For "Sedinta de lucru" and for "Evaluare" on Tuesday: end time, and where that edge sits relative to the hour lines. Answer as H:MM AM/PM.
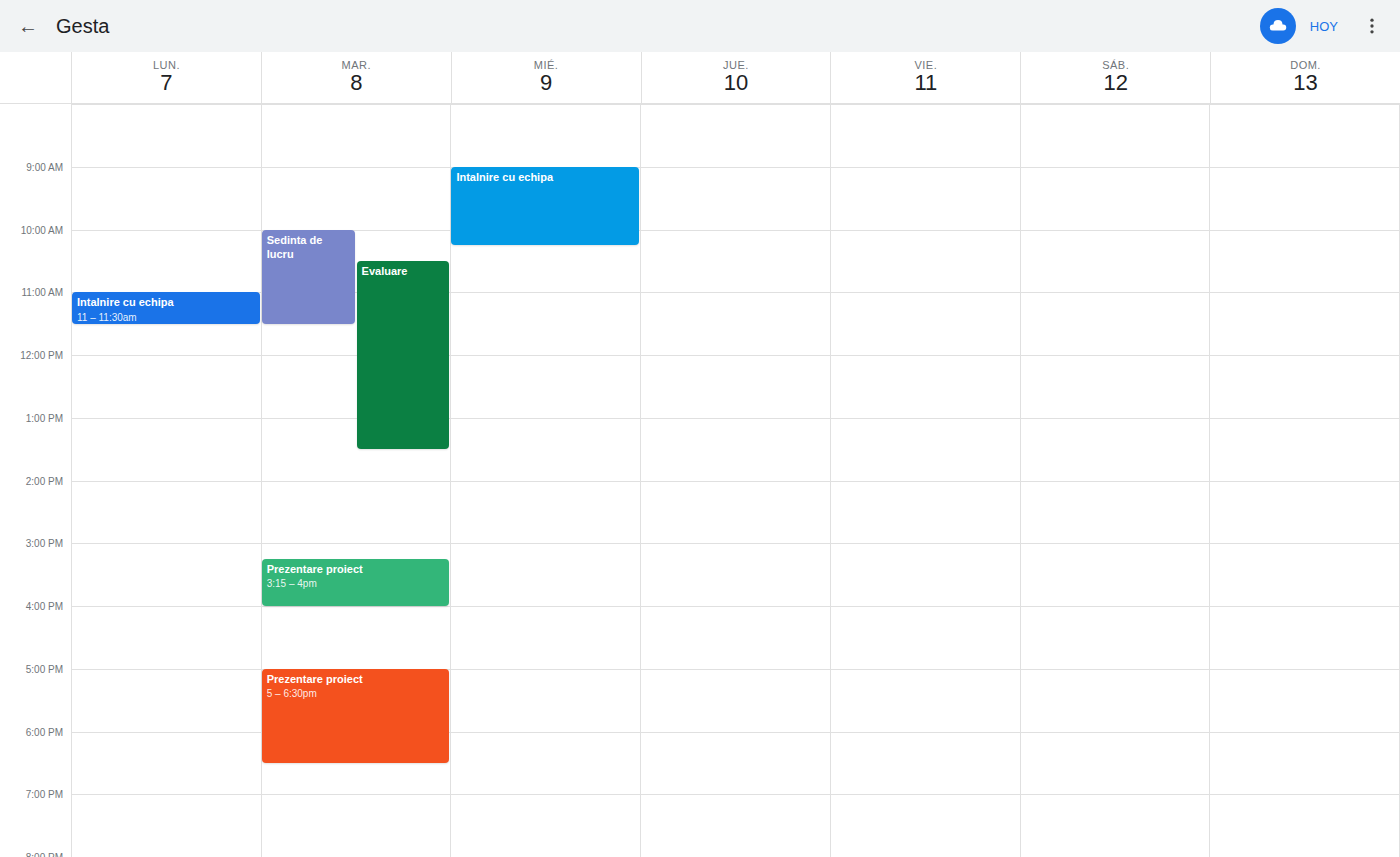
"Sedinta de lucru": 11:30 AM, halfway between the 11 AM and 12 PM lines. "Evaluare": 1:30 PM, halfway between the 1 PM and 2 PM lines.